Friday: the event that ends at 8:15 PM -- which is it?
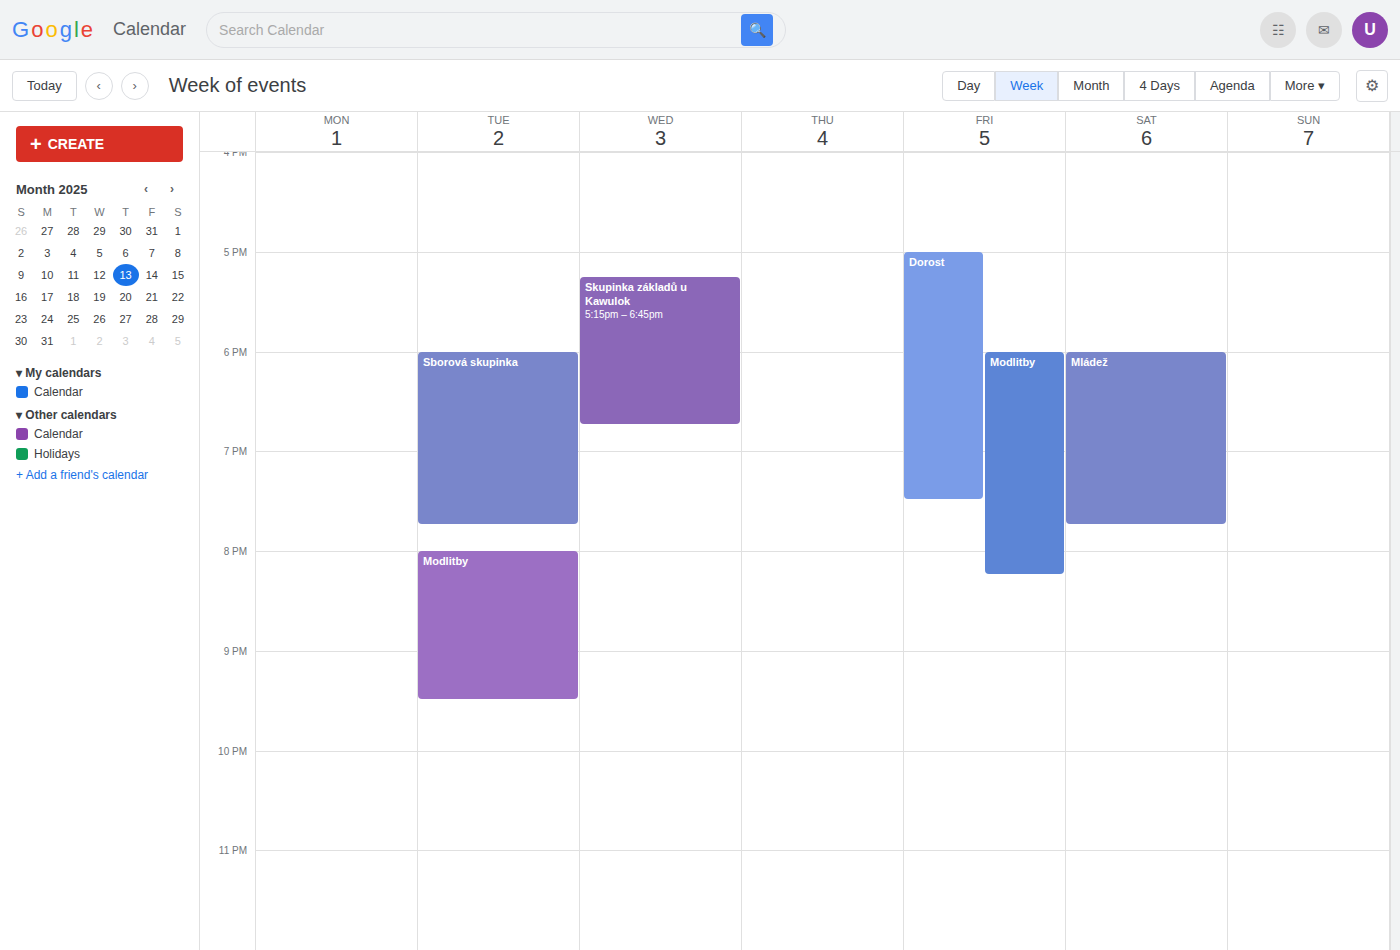
"Modlitby"